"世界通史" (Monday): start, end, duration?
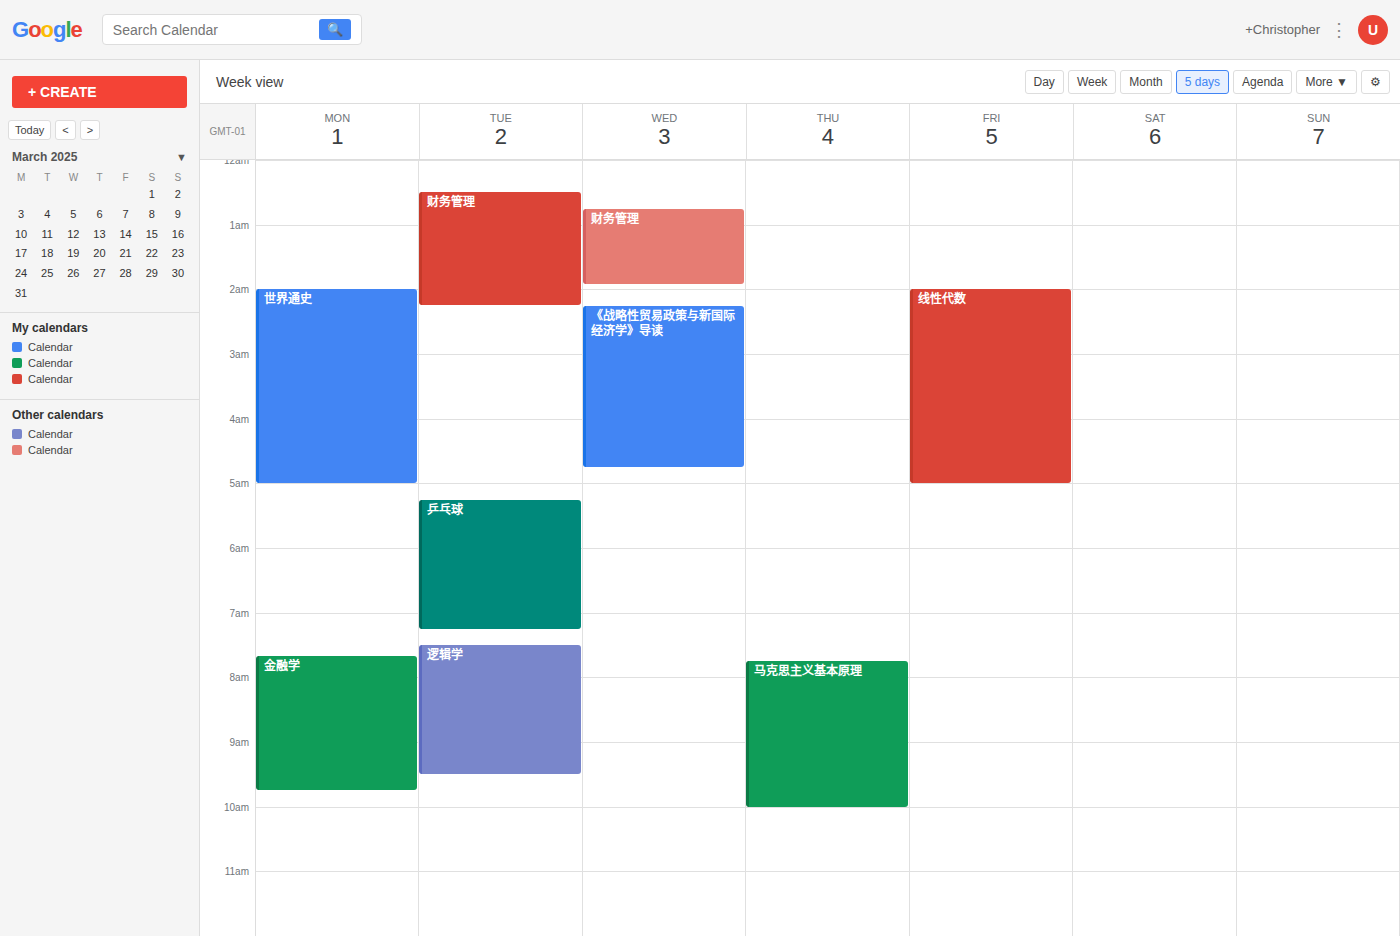
02:00 to 05:00, 3 hours